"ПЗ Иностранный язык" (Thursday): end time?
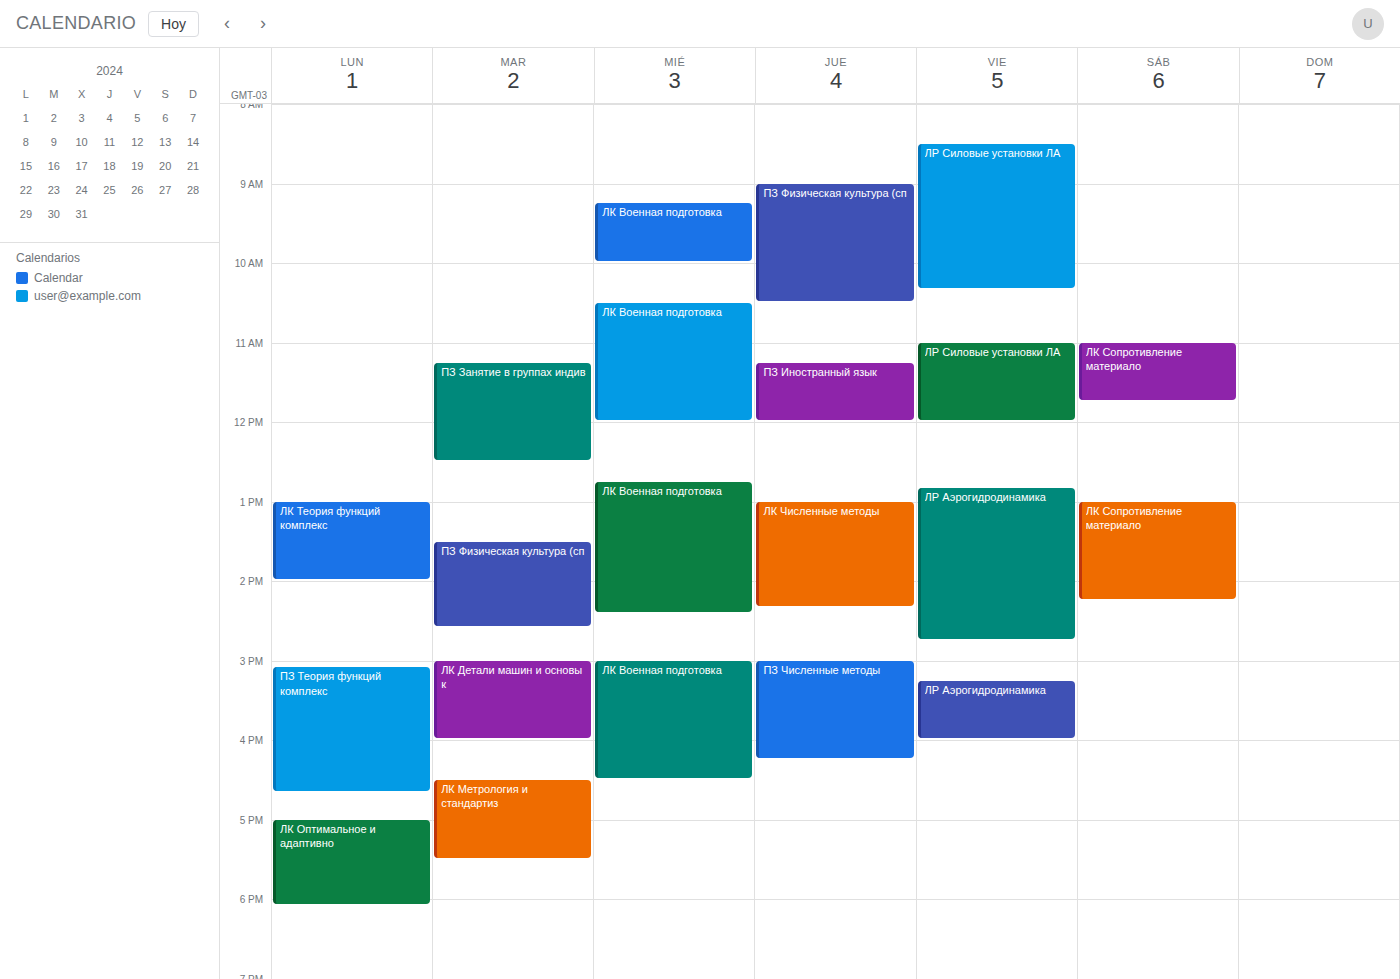
12:00 PM